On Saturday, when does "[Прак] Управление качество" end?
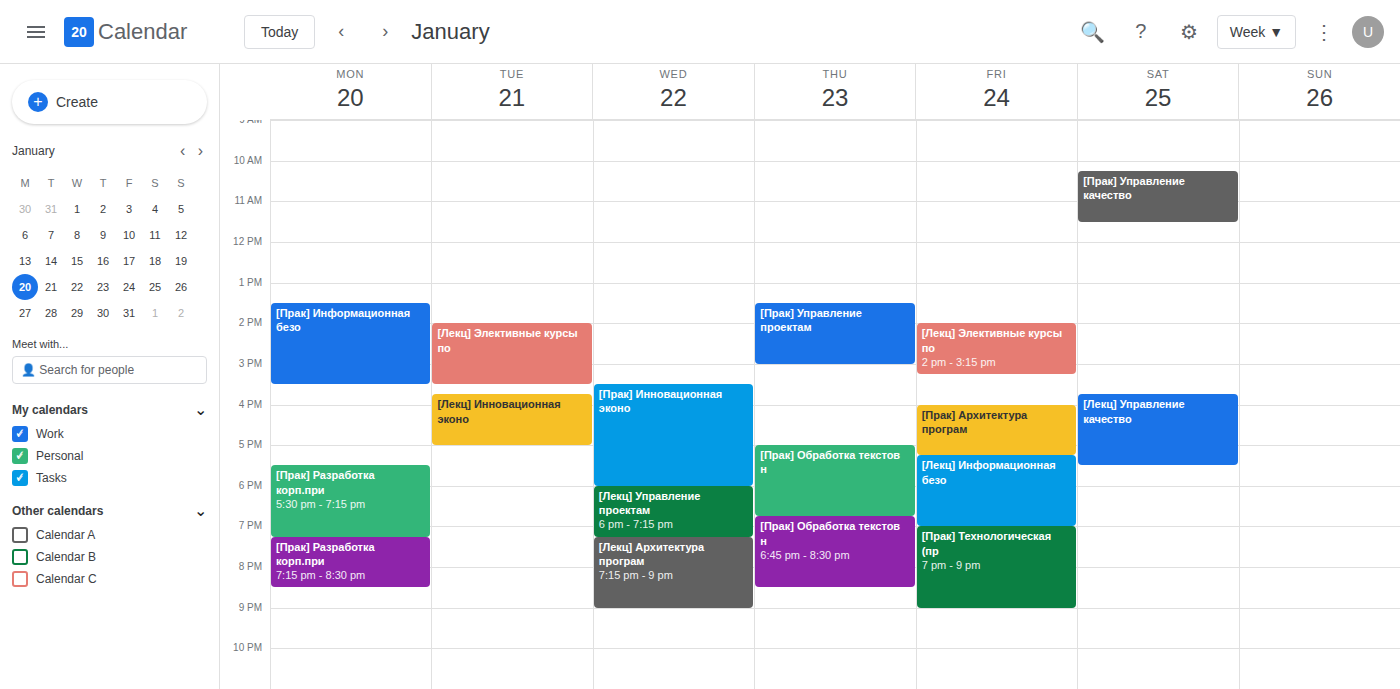
11:30 AM